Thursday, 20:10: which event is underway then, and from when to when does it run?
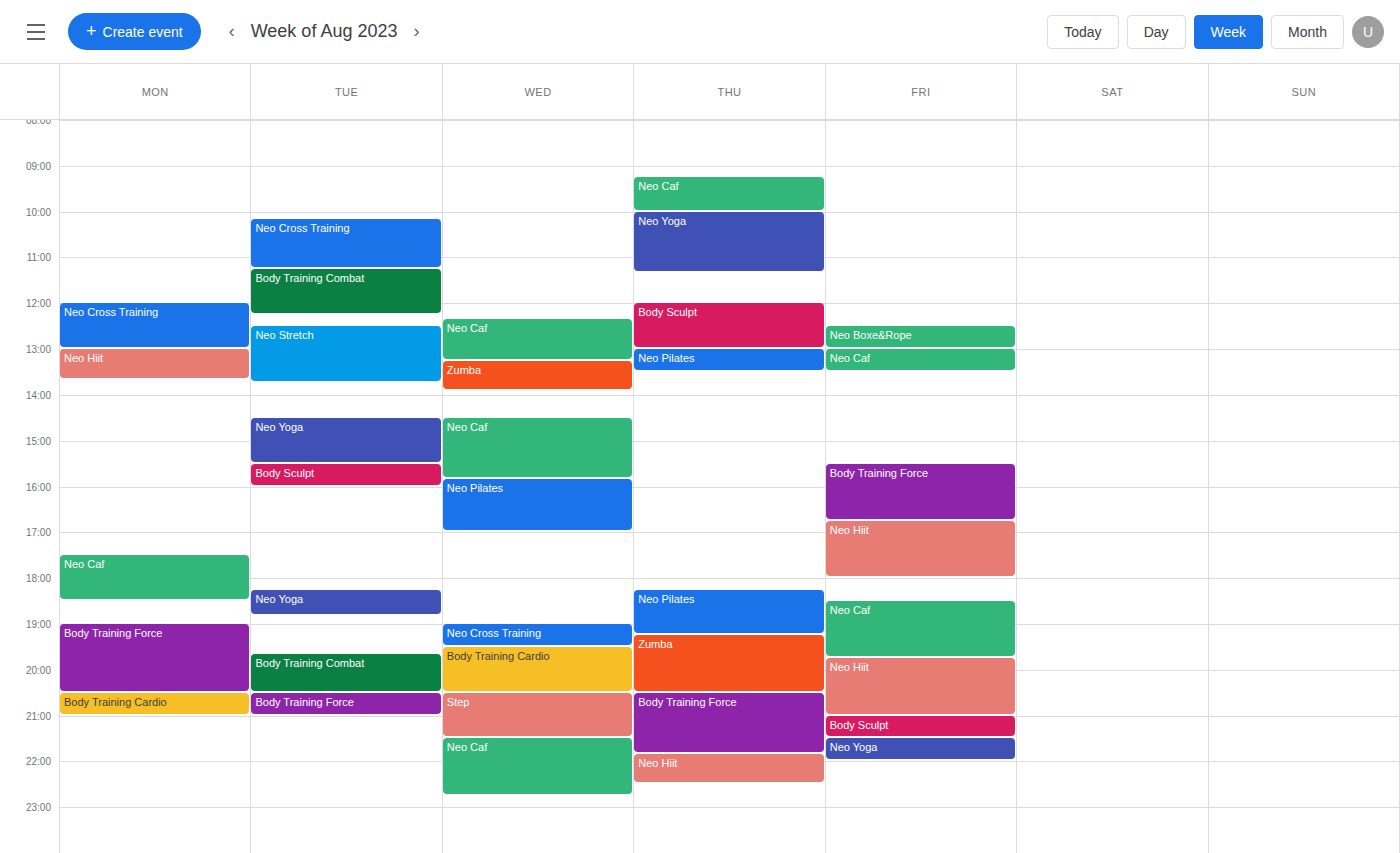
"Zumba", 19:15 to 20:30